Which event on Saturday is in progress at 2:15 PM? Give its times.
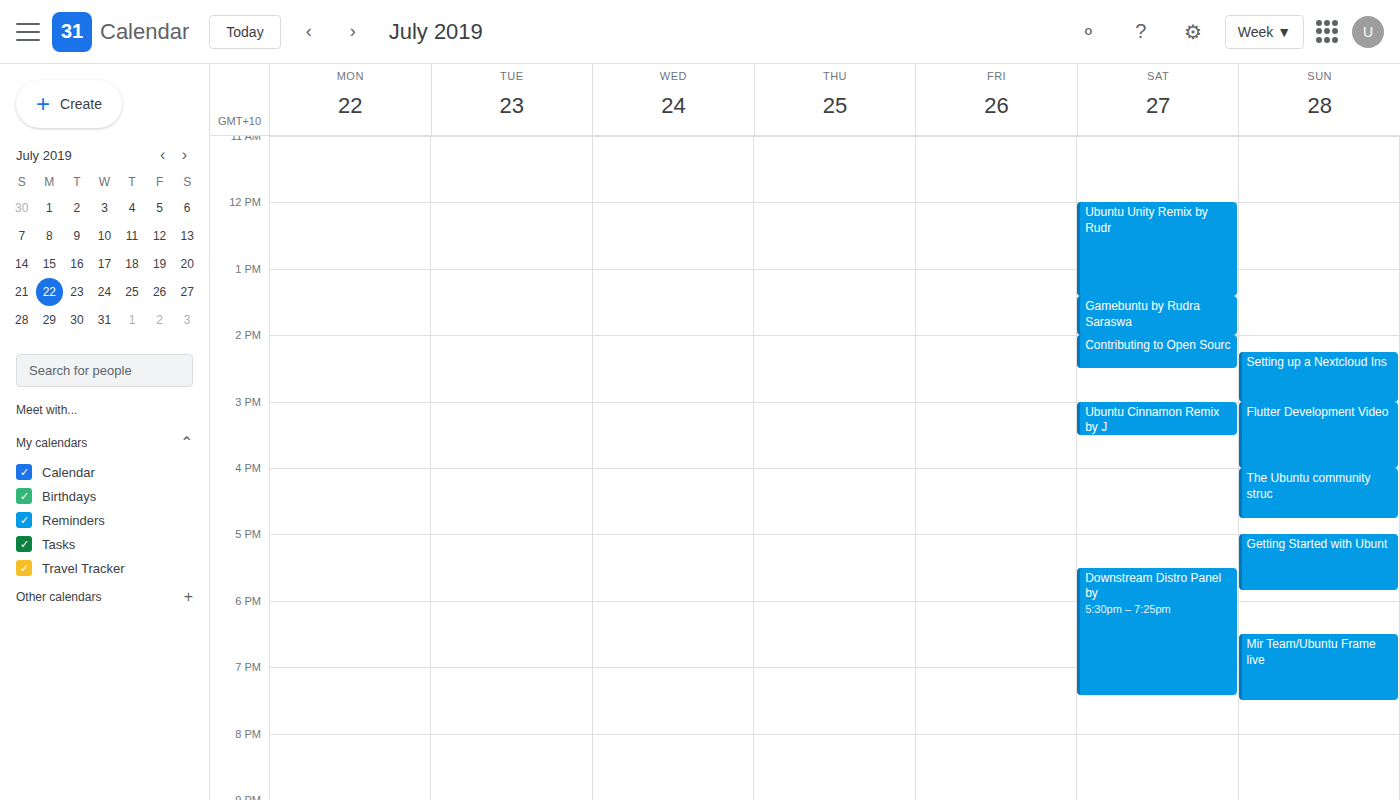
"Contributing to Open Sourc", 2:00 PM to 2:30 PM